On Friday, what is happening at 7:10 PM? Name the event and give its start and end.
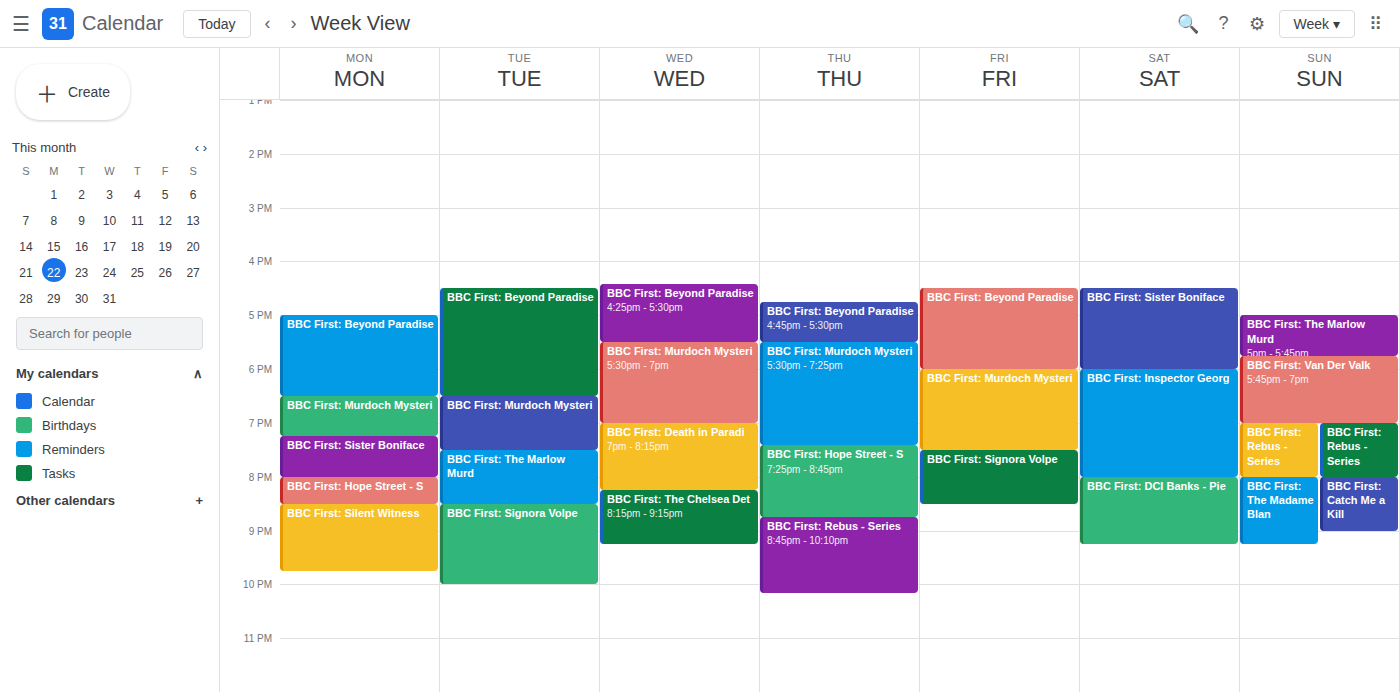
"BBC First: Murdoch Mysteri", 6:00 PM to 7:30 PM